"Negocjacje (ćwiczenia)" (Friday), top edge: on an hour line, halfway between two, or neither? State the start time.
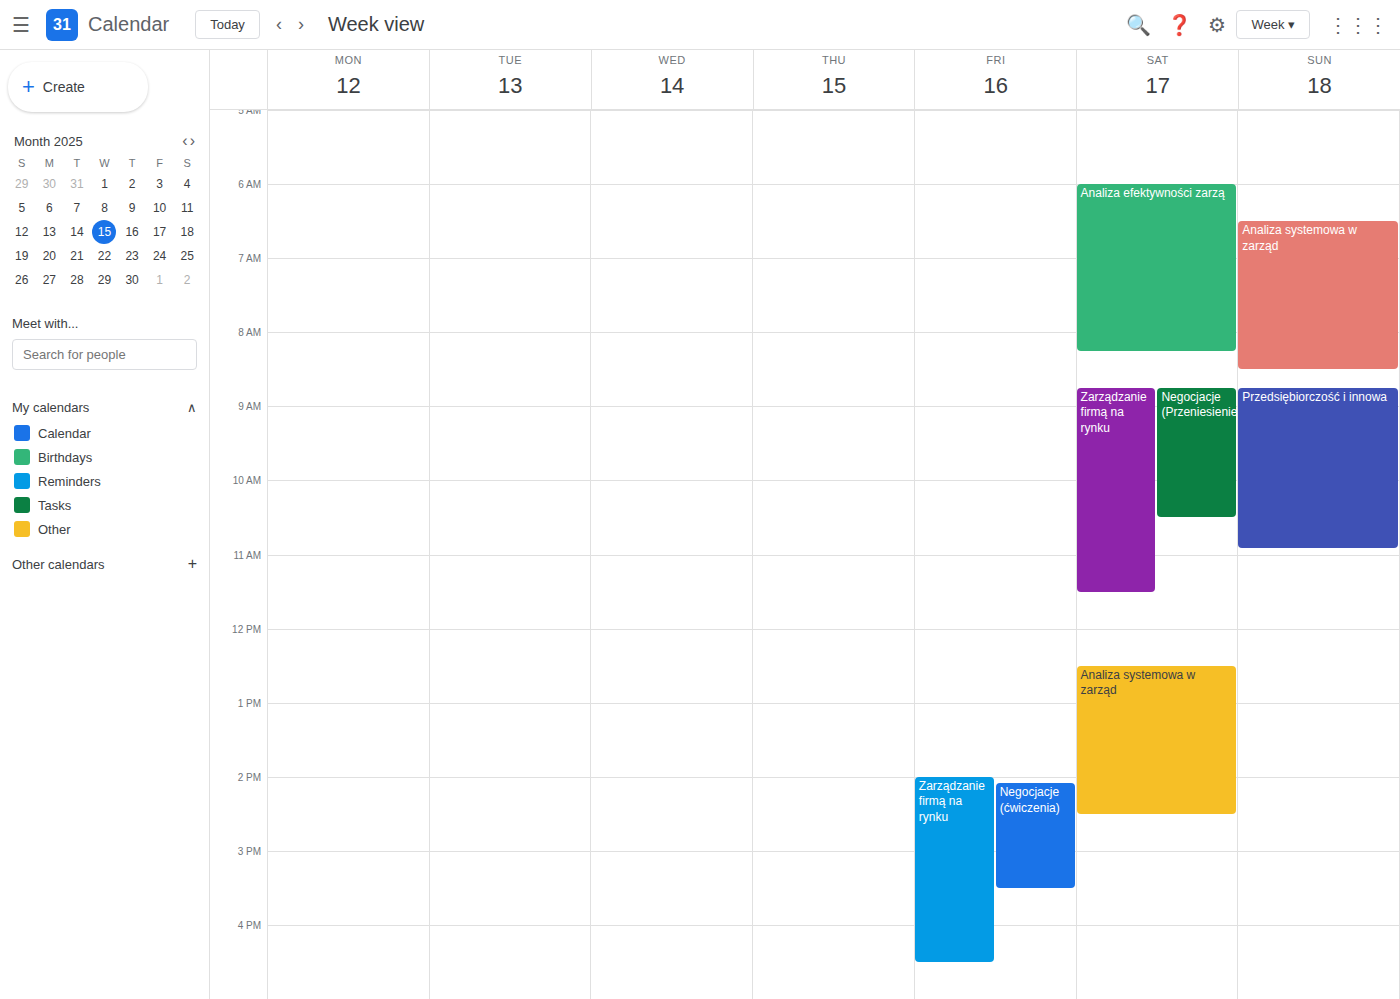
2:05 PM -- neither: 5 minutes below the 2 PM line and 55 minutes above the 3 PM line.